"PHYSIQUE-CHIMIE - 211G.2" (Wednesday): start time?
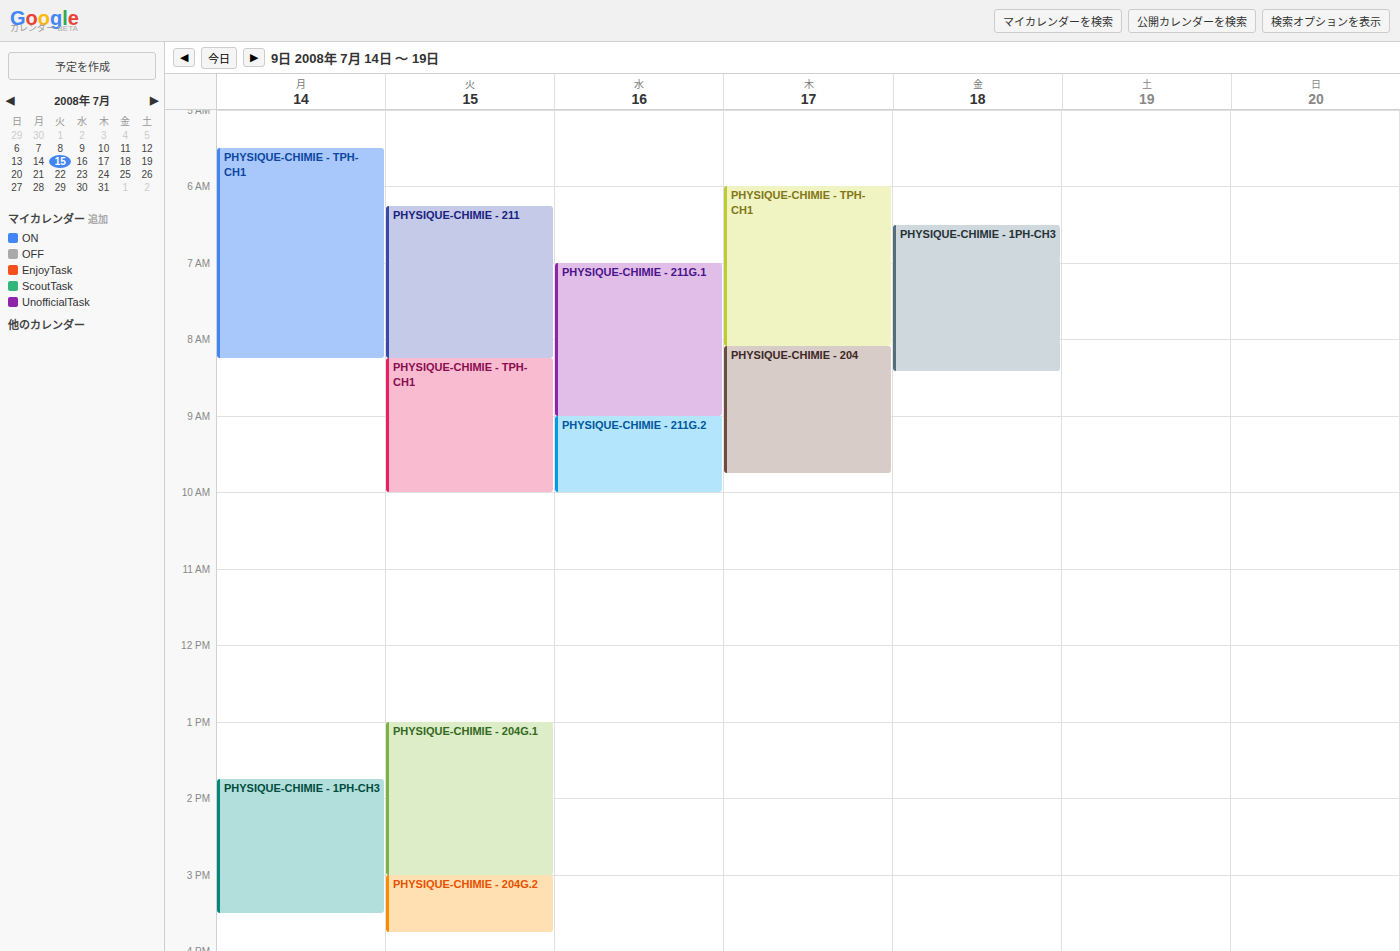
9:00 AM